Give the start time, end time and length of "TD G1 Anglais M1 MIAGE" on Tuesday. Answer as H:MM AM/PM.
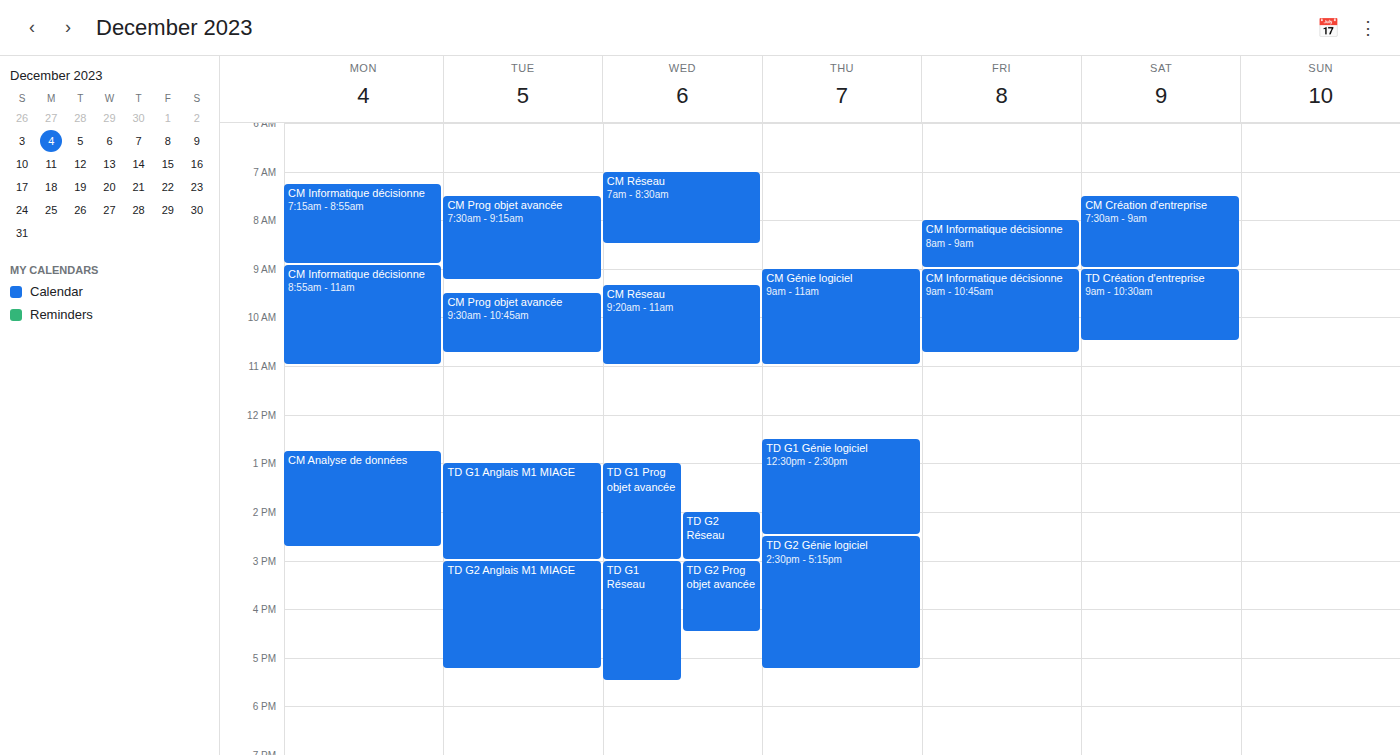
1:00 PM to 3:00 PM, 2 hours